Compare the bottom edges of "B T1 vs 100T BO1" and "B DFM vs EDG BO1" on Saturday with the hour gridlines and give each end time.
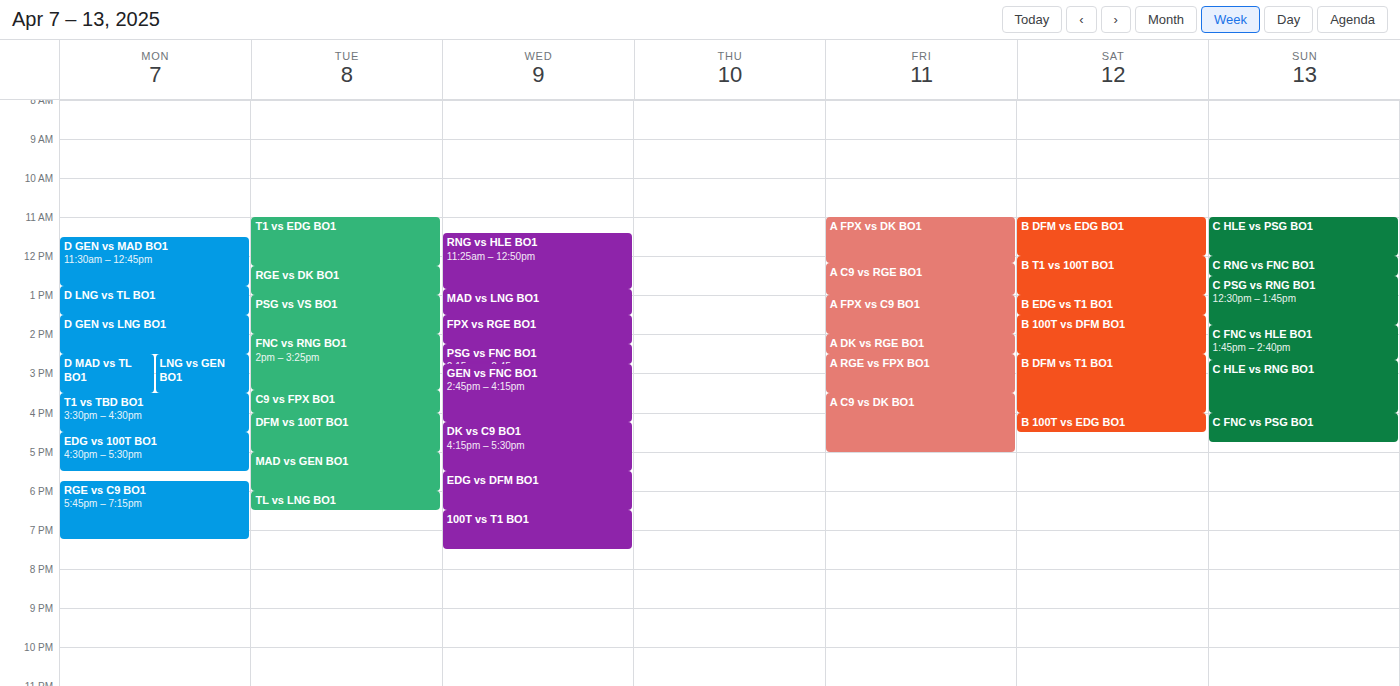
"B T1 vs 100T BO1": 1:00 PM, exactly on the 1 PM line. "B DFM vs EDG BO1": 12:00 PM, exactly on the 12 PM line.